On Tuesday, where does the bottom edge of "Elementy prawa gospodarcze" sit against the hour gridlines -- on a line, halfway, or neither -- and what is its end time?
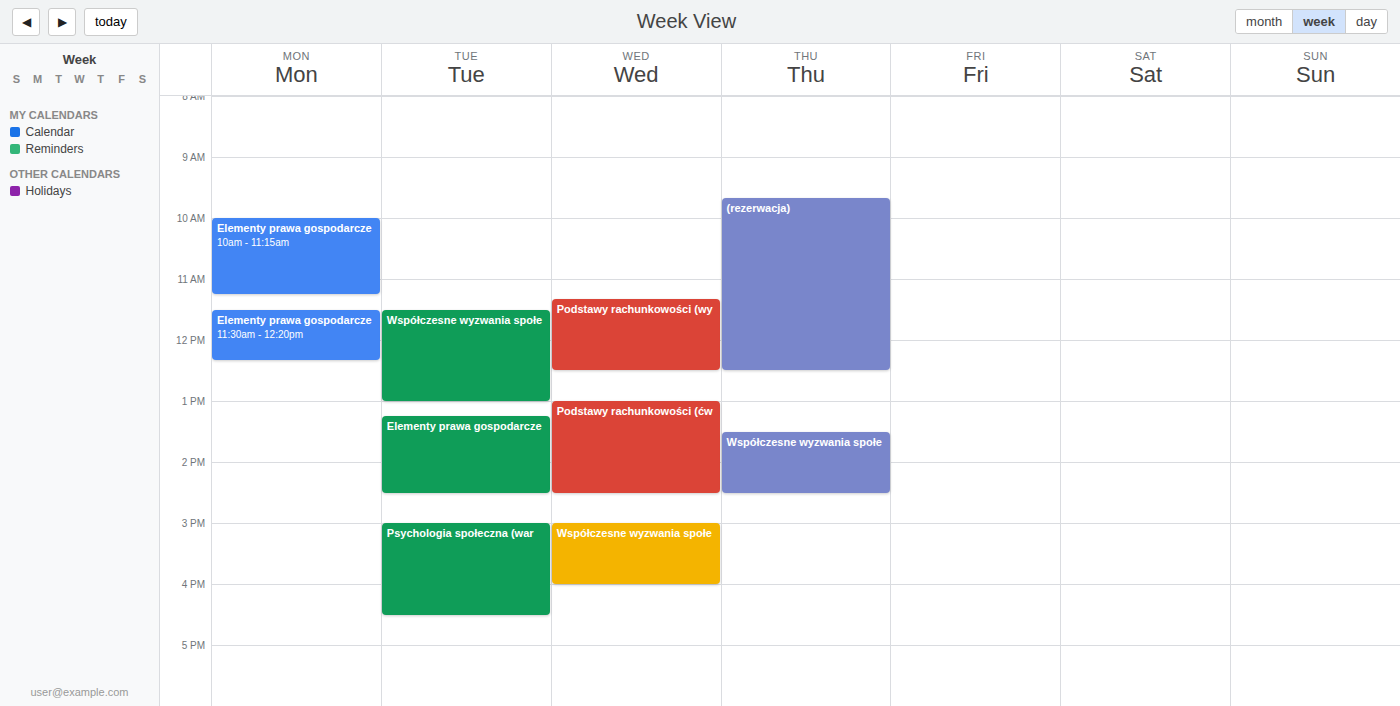
2:30 PM -- halfway between the 2 PM and 3 PM lines.